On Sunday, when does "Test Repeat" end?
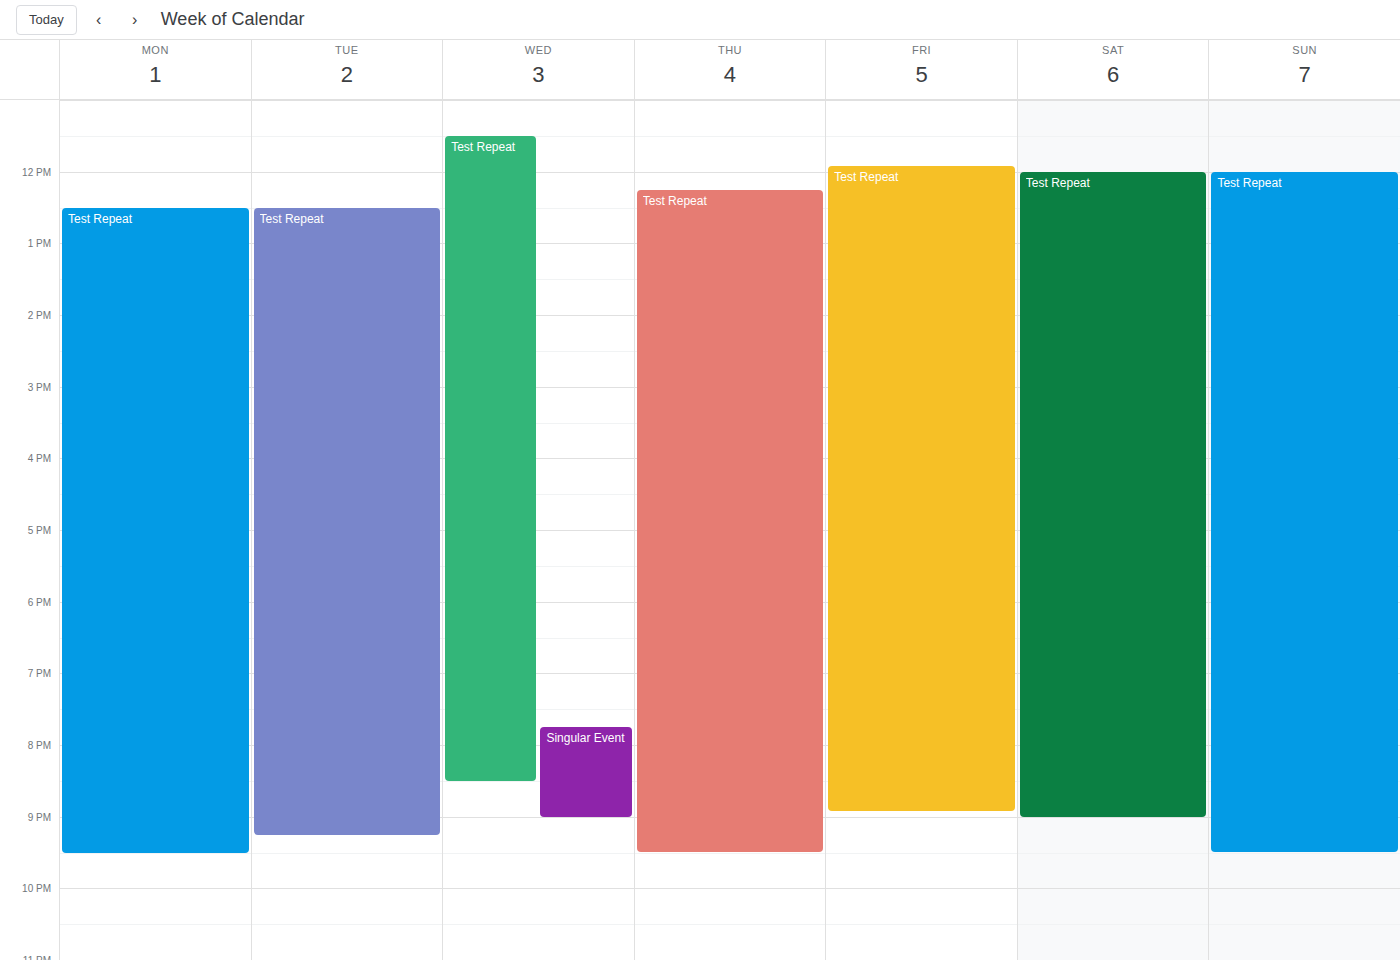
9:30 PM